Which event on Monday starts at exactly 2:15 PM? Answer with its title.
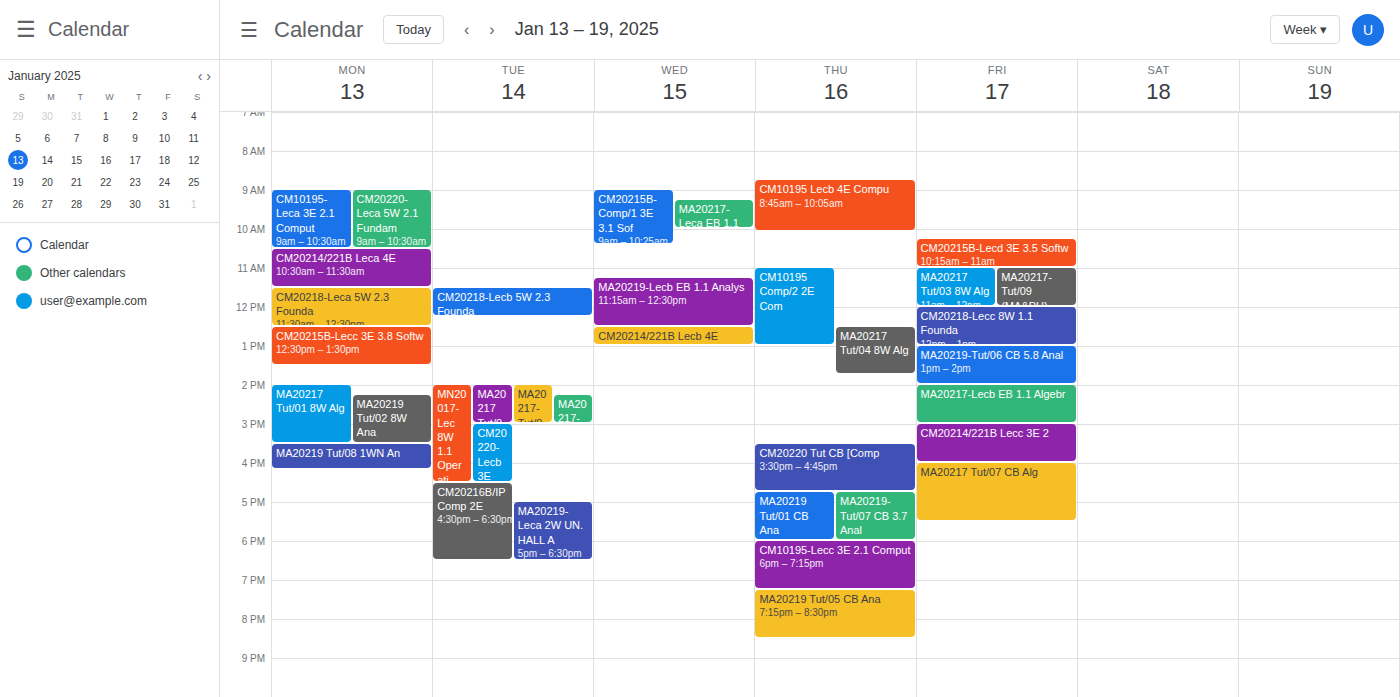
"MA20219 Tut/02 8W Ana"